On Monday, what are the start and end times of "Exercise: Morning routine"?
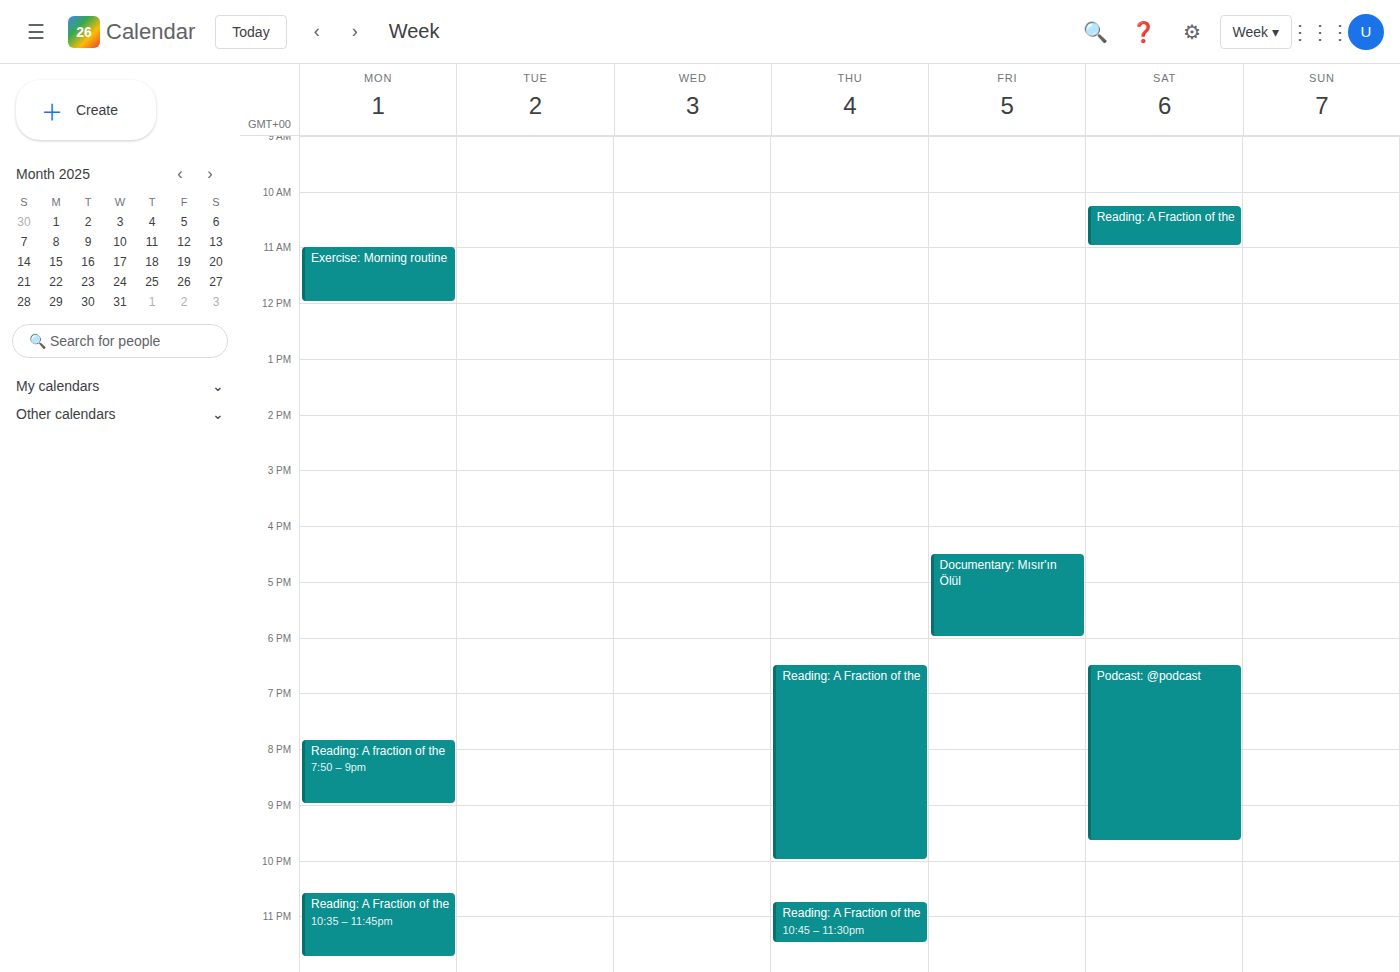
11:00 AM to 12:00 PM